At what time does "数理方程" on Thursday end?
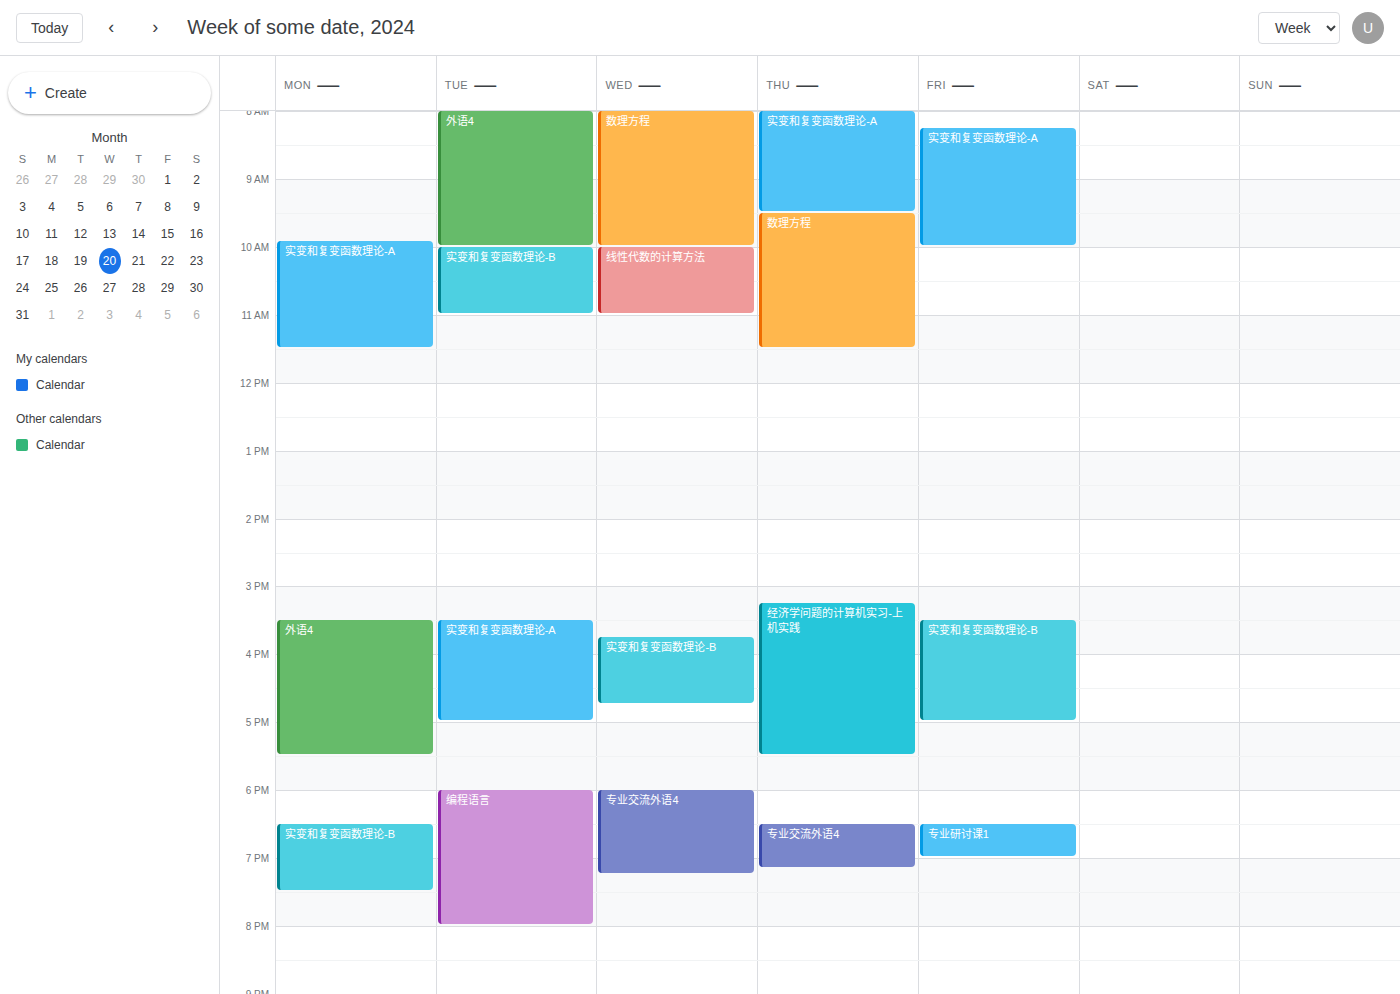
11:30 AM